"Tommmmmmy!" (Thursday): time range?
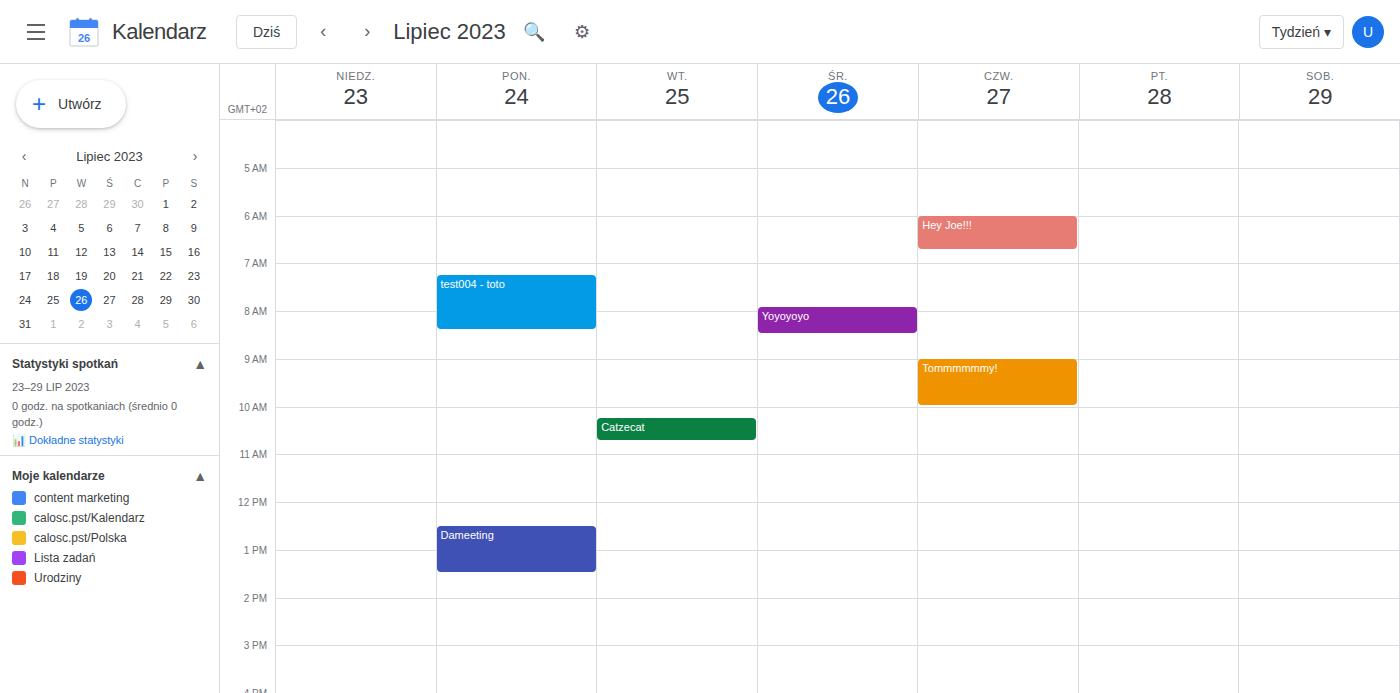
9:00 AM to 10:00 AM